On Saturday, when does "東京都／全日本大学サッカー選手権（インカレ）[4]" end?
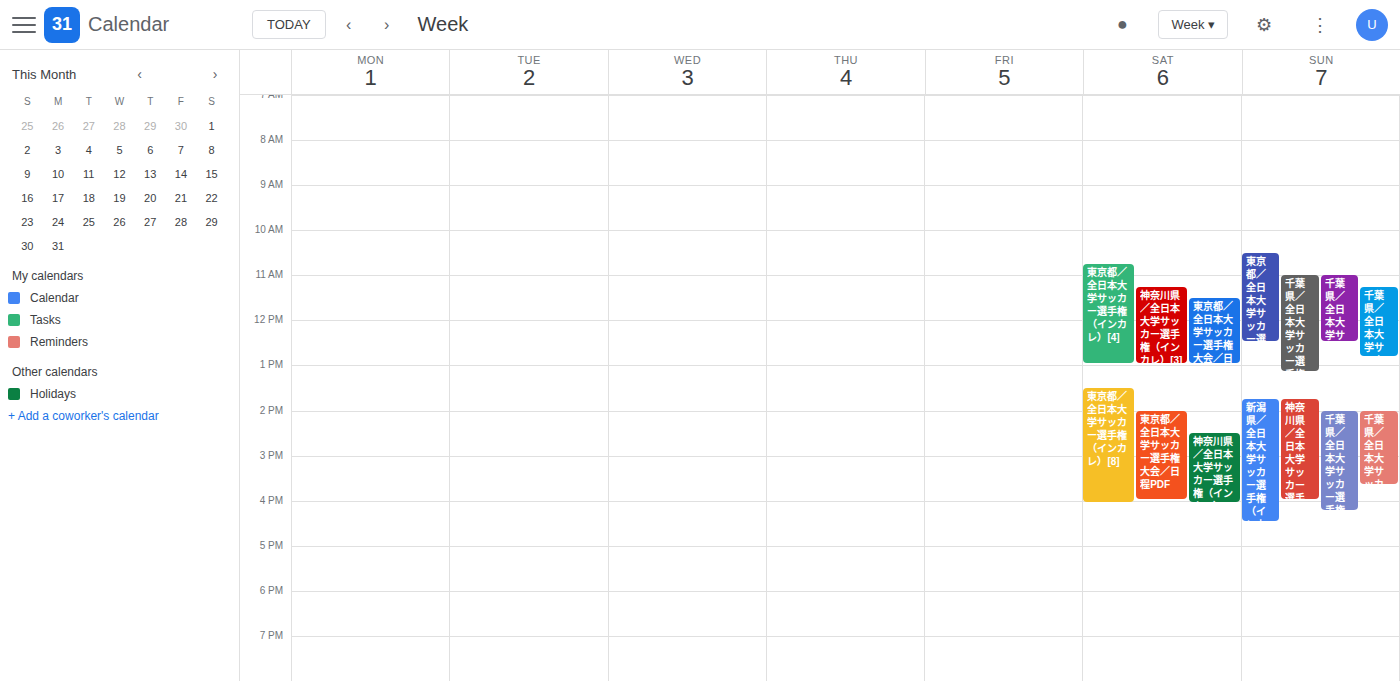
1:00 PM